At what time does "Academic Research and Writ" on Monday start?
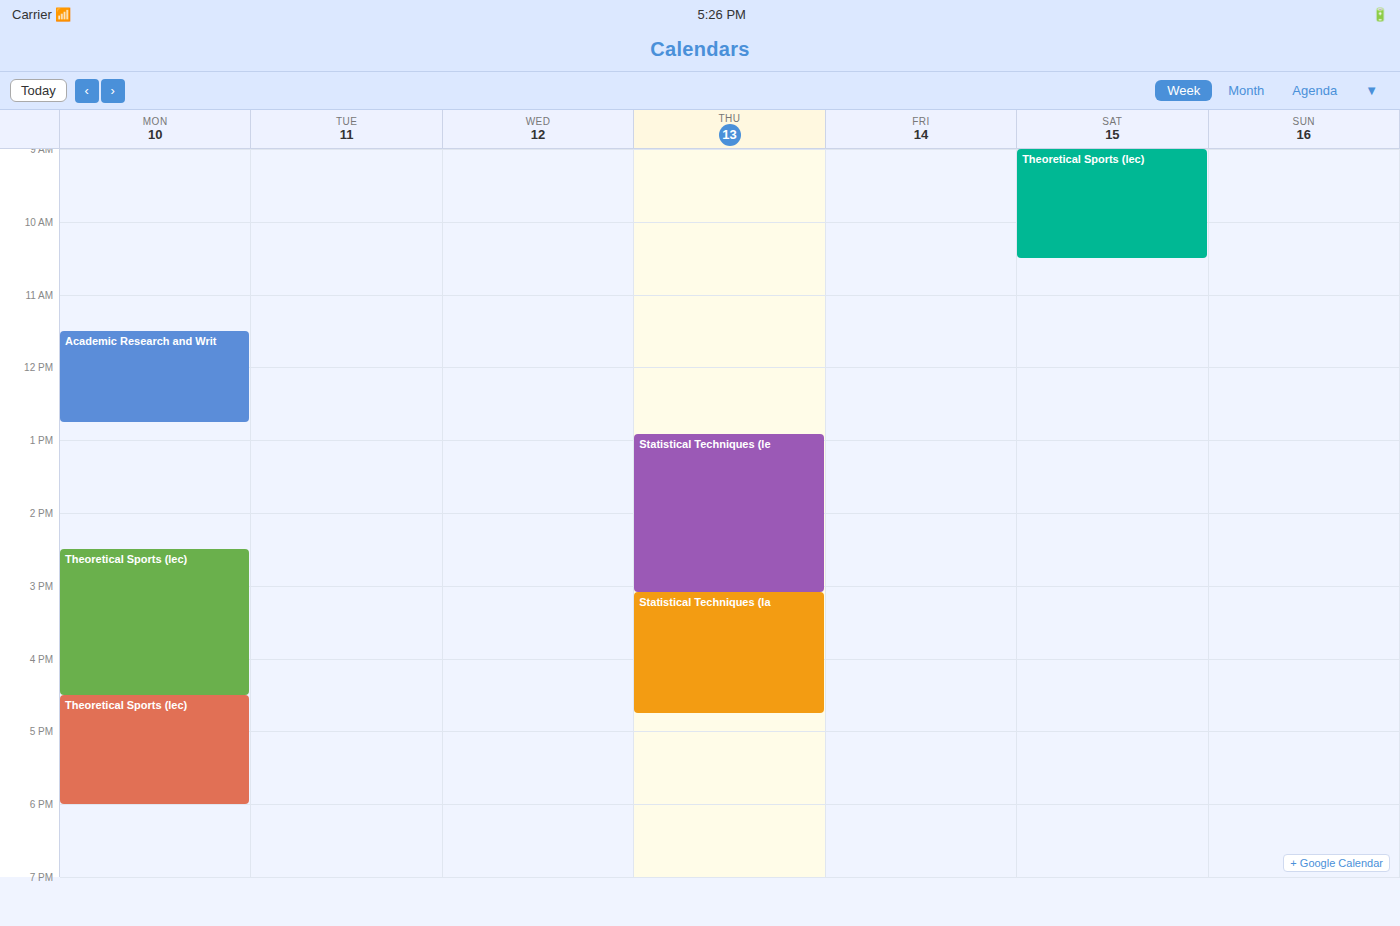
11:30 AM